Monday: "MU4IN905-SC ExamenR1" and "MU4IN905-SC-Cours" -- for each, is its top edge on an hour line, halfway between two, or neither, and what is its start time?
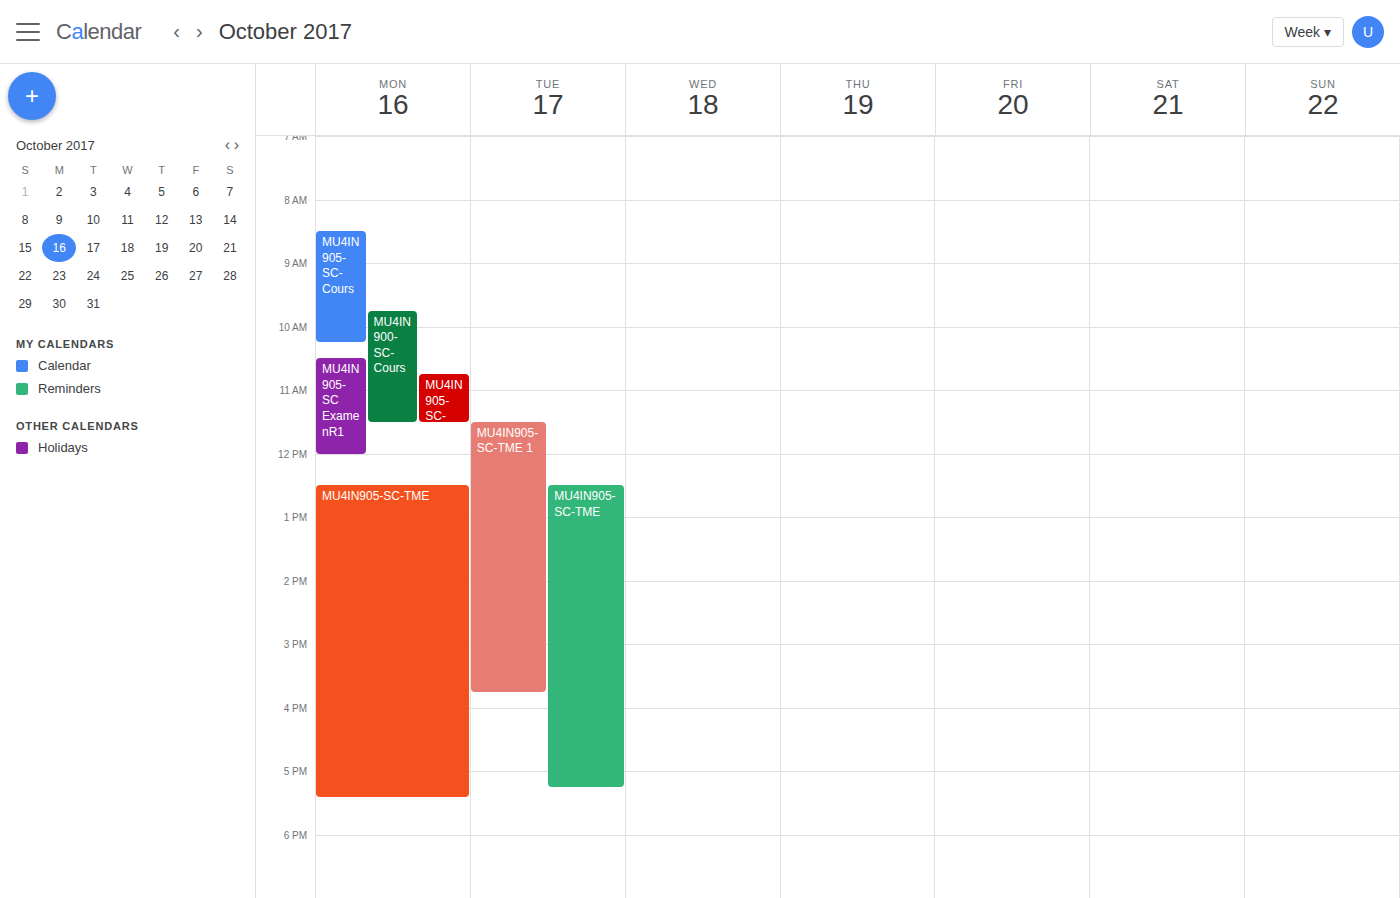
"MU4IN905-SC ExamenR1": 10:30 AM, halfway between the 10 AM and 11 AM lines. "MU4IN905-SC-Cours": 8:30 AM, halfway between the 8 AM and 9 AM lines.